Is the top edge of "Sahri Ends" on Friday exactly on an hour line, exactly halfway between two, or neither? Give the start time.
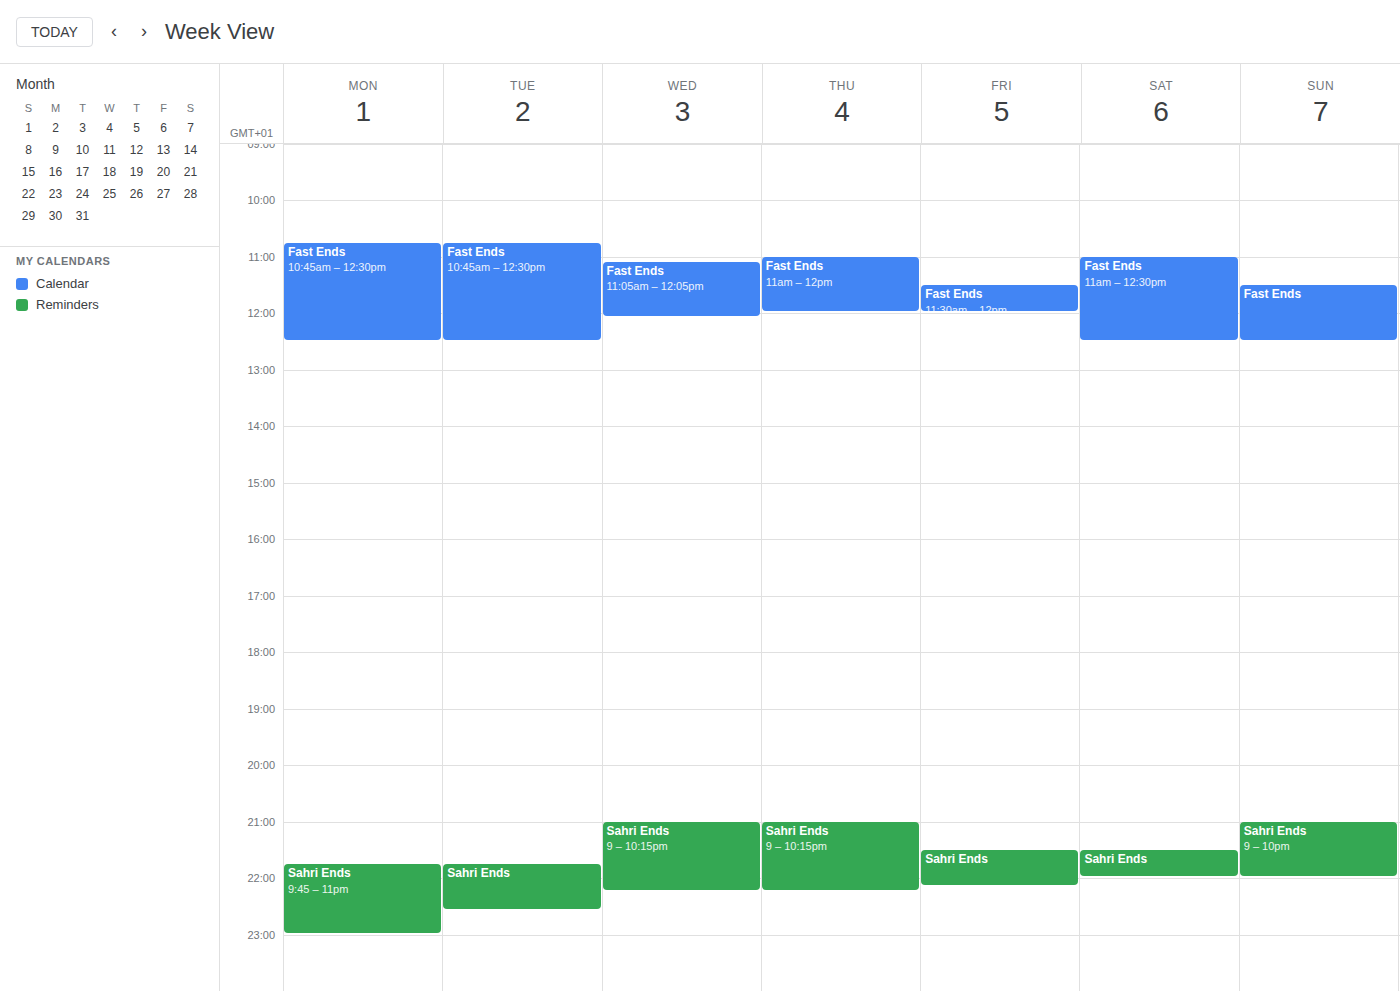
9:30 PM -- halfway between the 9 PM and 10 PM lines.